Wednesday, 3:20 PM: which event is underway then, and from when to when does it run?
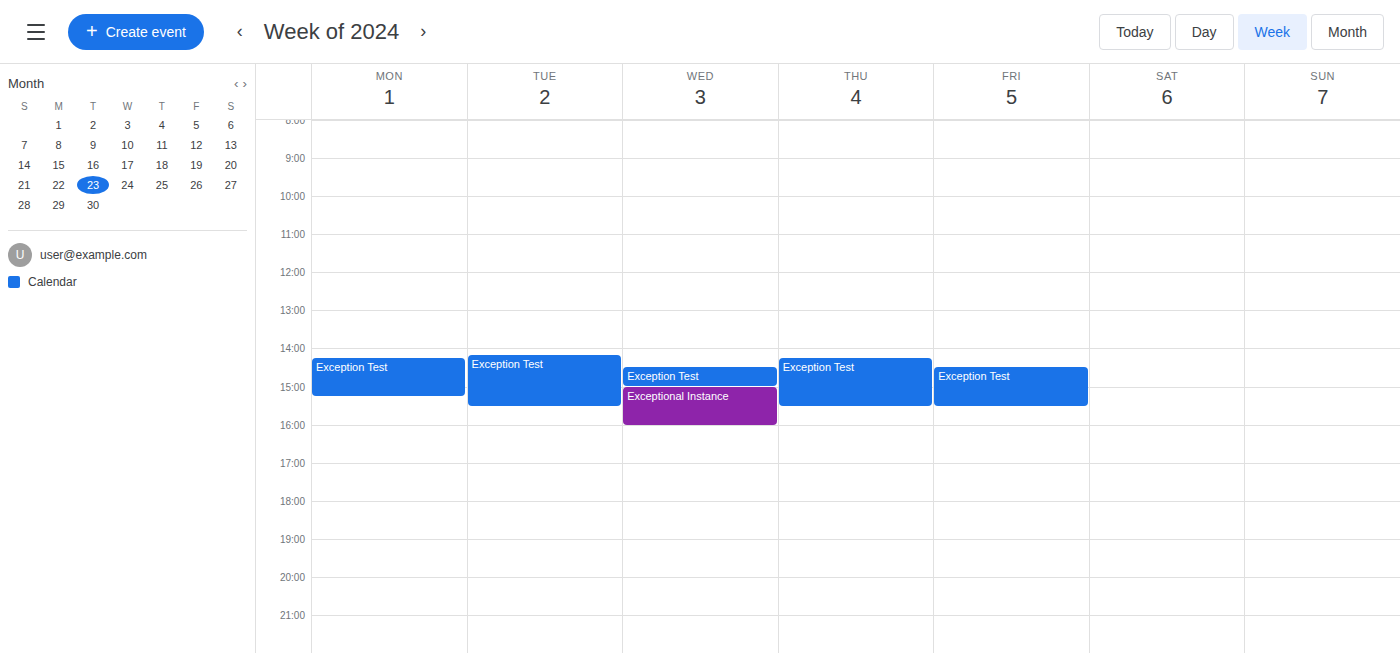
"Exceptional Instance", 3:00 PM to 4:00 PM